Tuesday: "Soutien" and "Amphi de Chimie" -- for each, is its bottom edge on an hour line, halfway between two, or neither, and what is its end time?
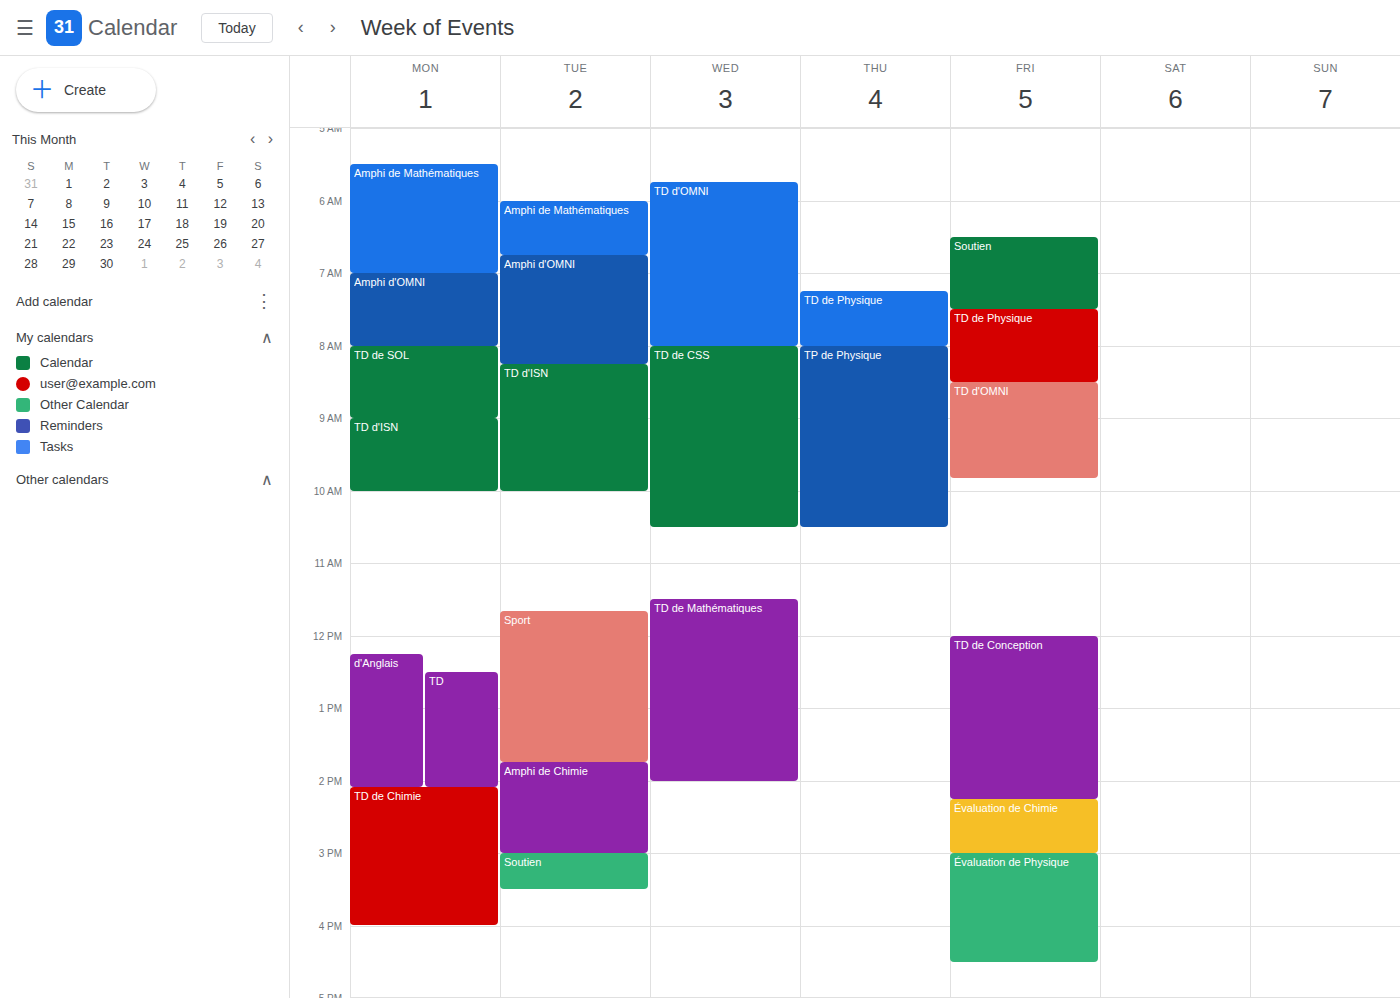
"Soutien": 3:30 PM, halfway between the 3 PM and 4 PM lines. "Amphi de Chimie": 3:00 PM, exactly on the 3 PM line.